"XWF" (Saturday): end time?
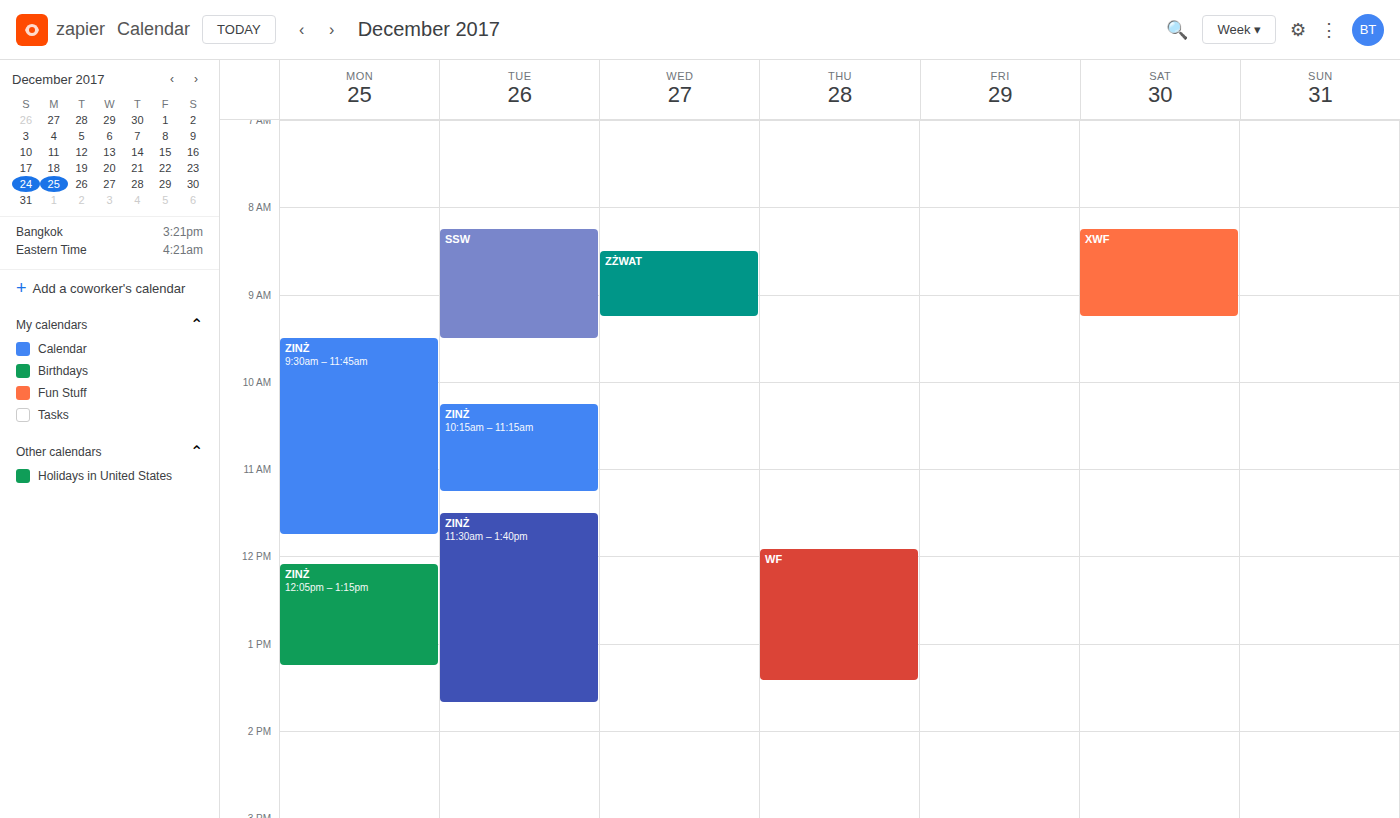
9:15 AM